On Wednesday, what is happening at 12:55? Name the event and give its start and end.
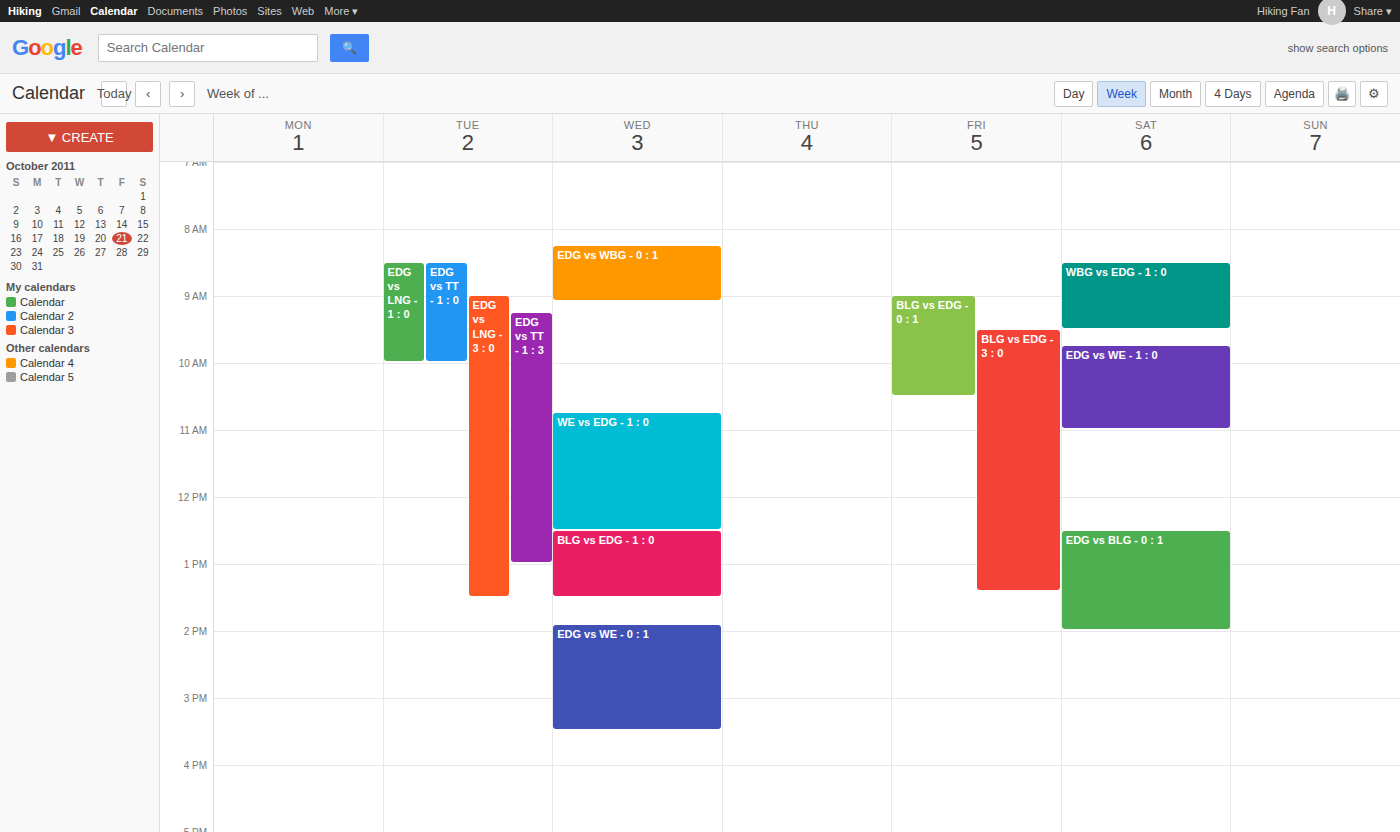
"BLG vs EDG - 1 : 0", 12:30 to 13:30